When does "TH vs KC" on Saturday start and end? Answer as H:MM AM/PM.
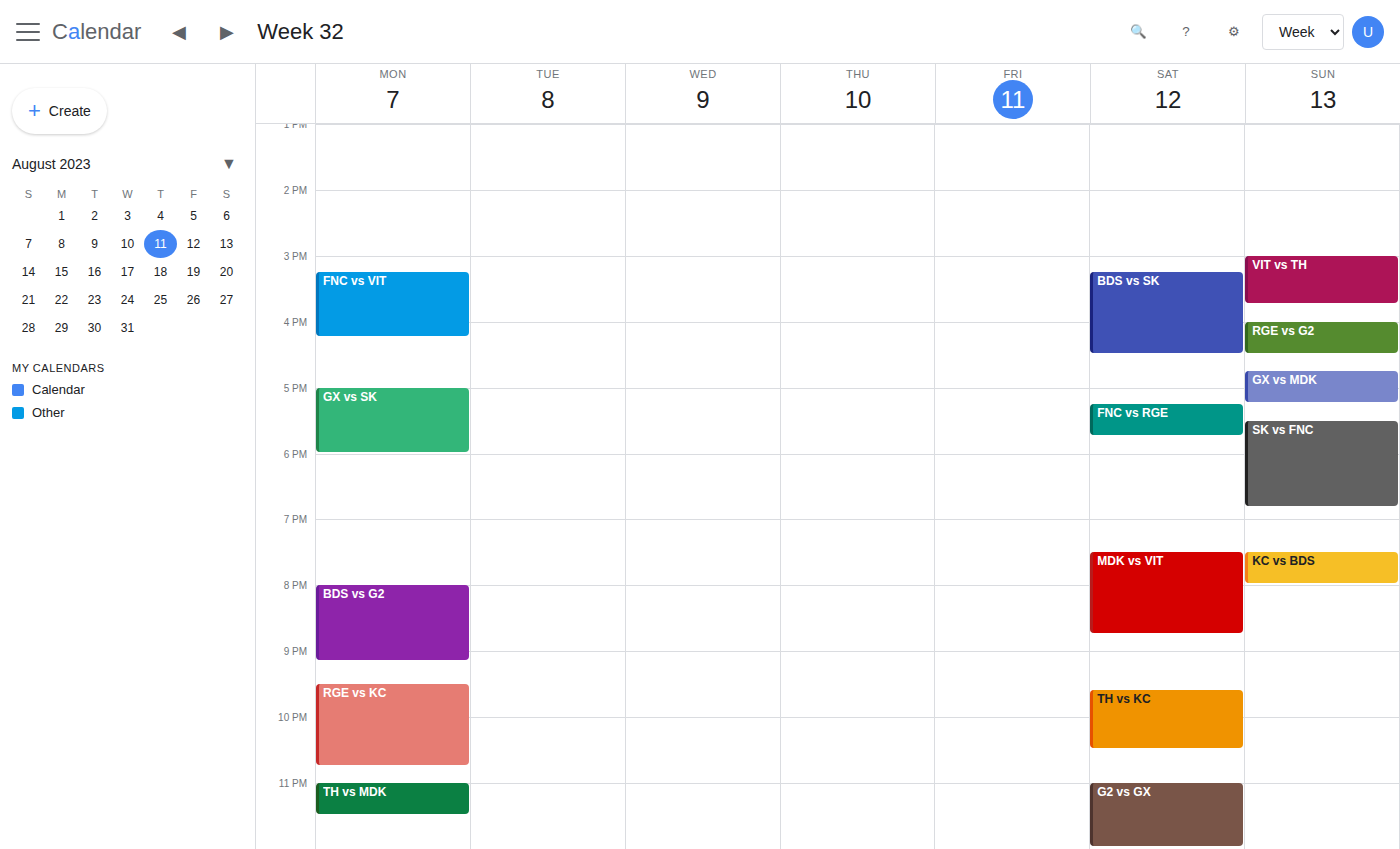
9:35 PM to 10:30 PM